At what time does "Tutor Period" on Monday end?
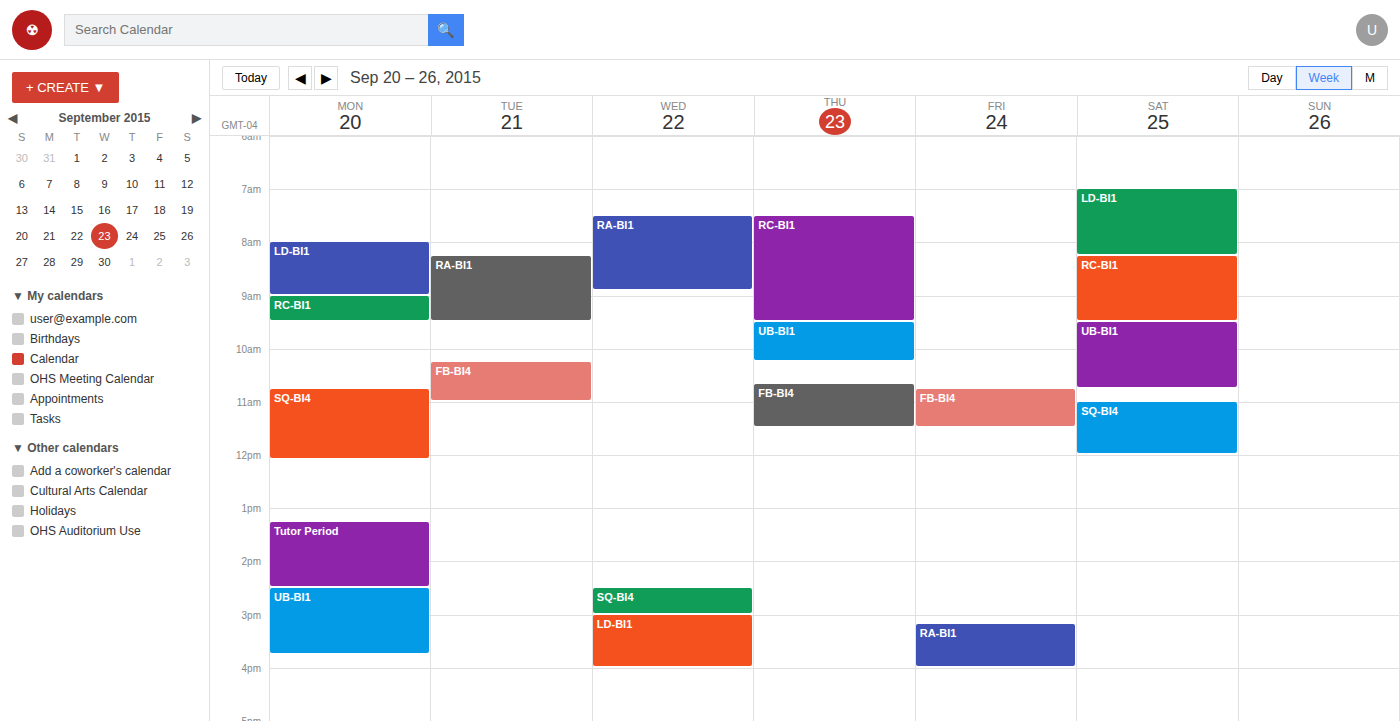
2:30 PM